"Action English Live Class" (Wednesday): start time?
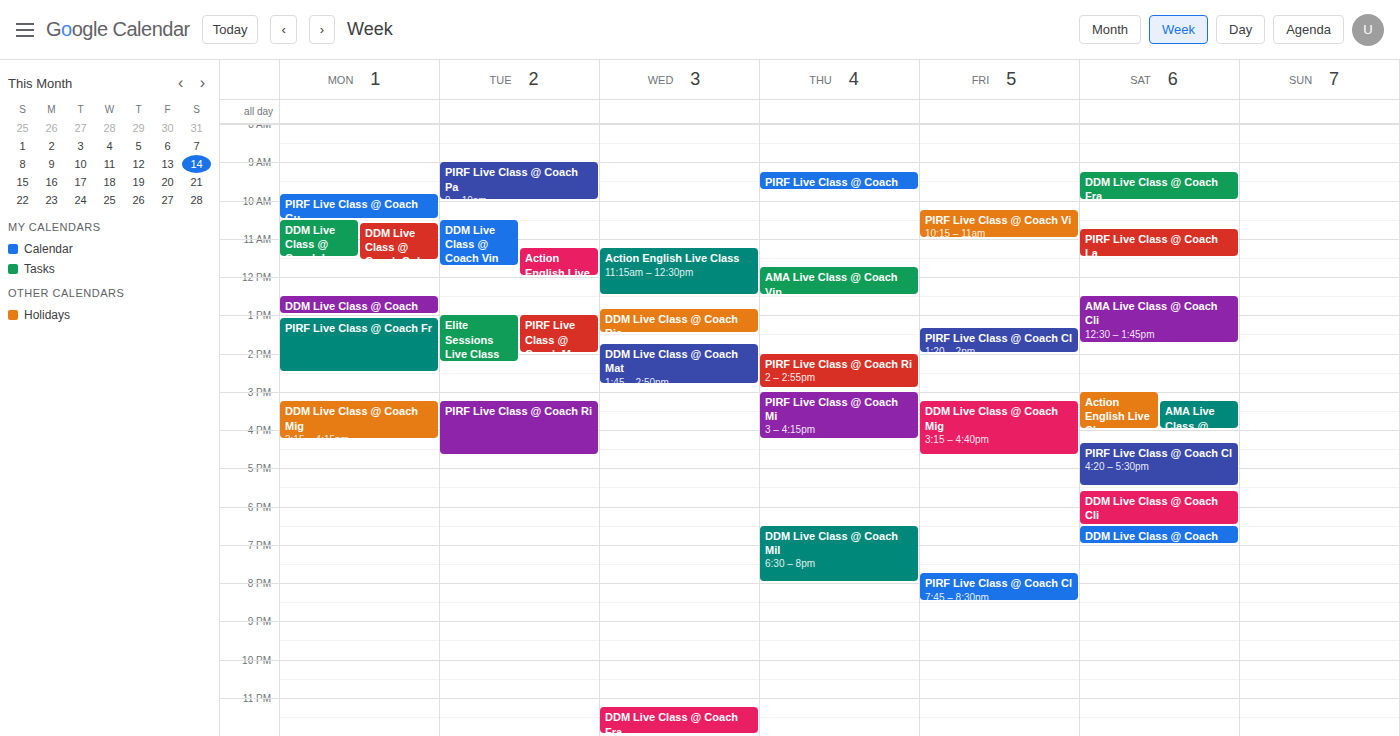
11:15 AM